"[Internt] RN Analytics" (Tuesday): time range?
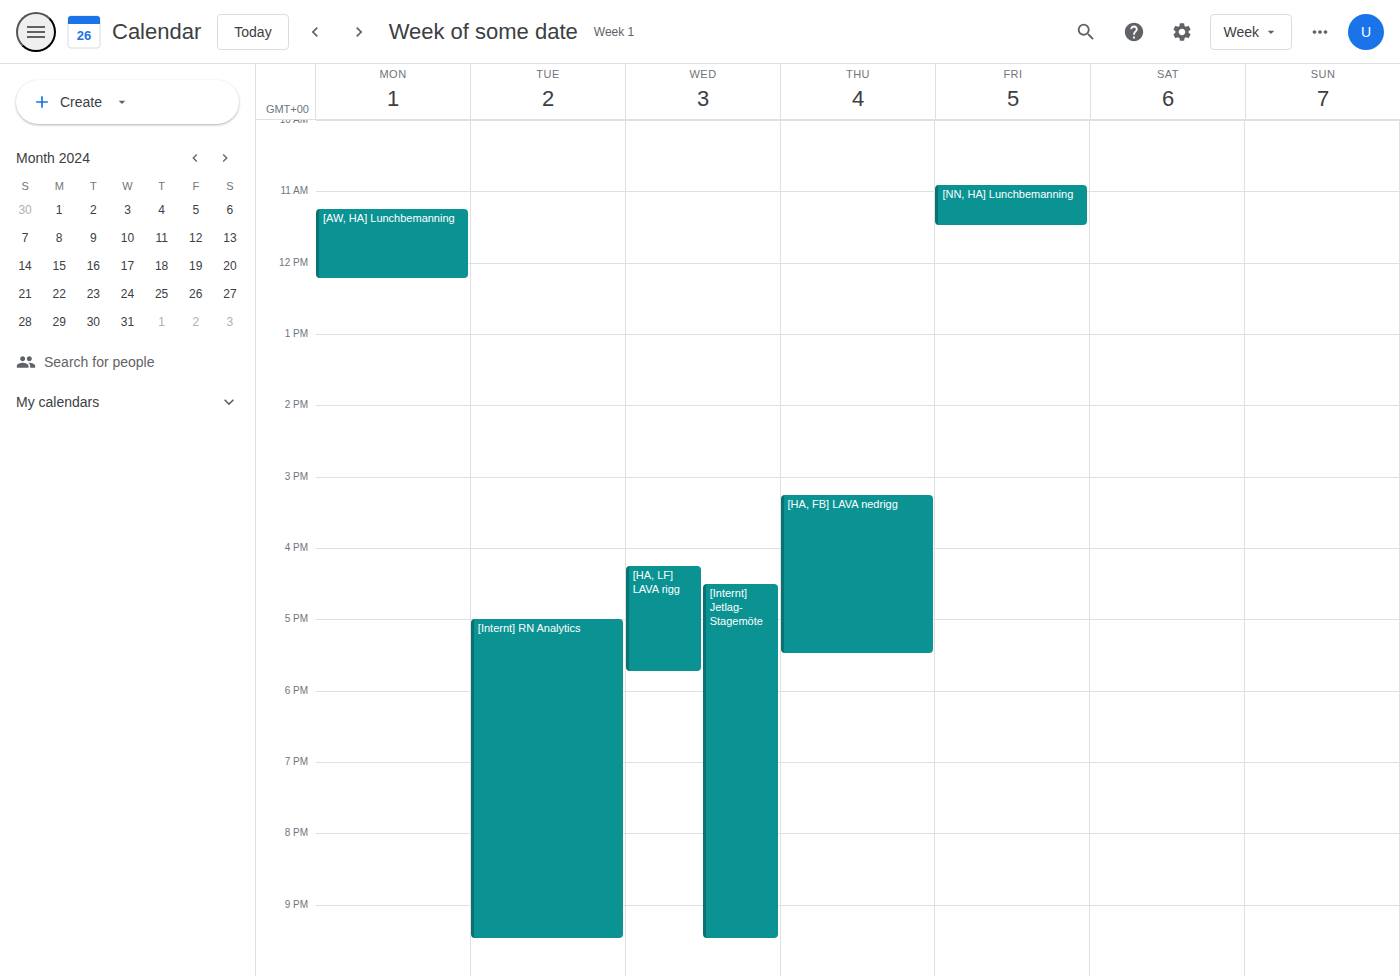
5:00 PM to 9:30 PM